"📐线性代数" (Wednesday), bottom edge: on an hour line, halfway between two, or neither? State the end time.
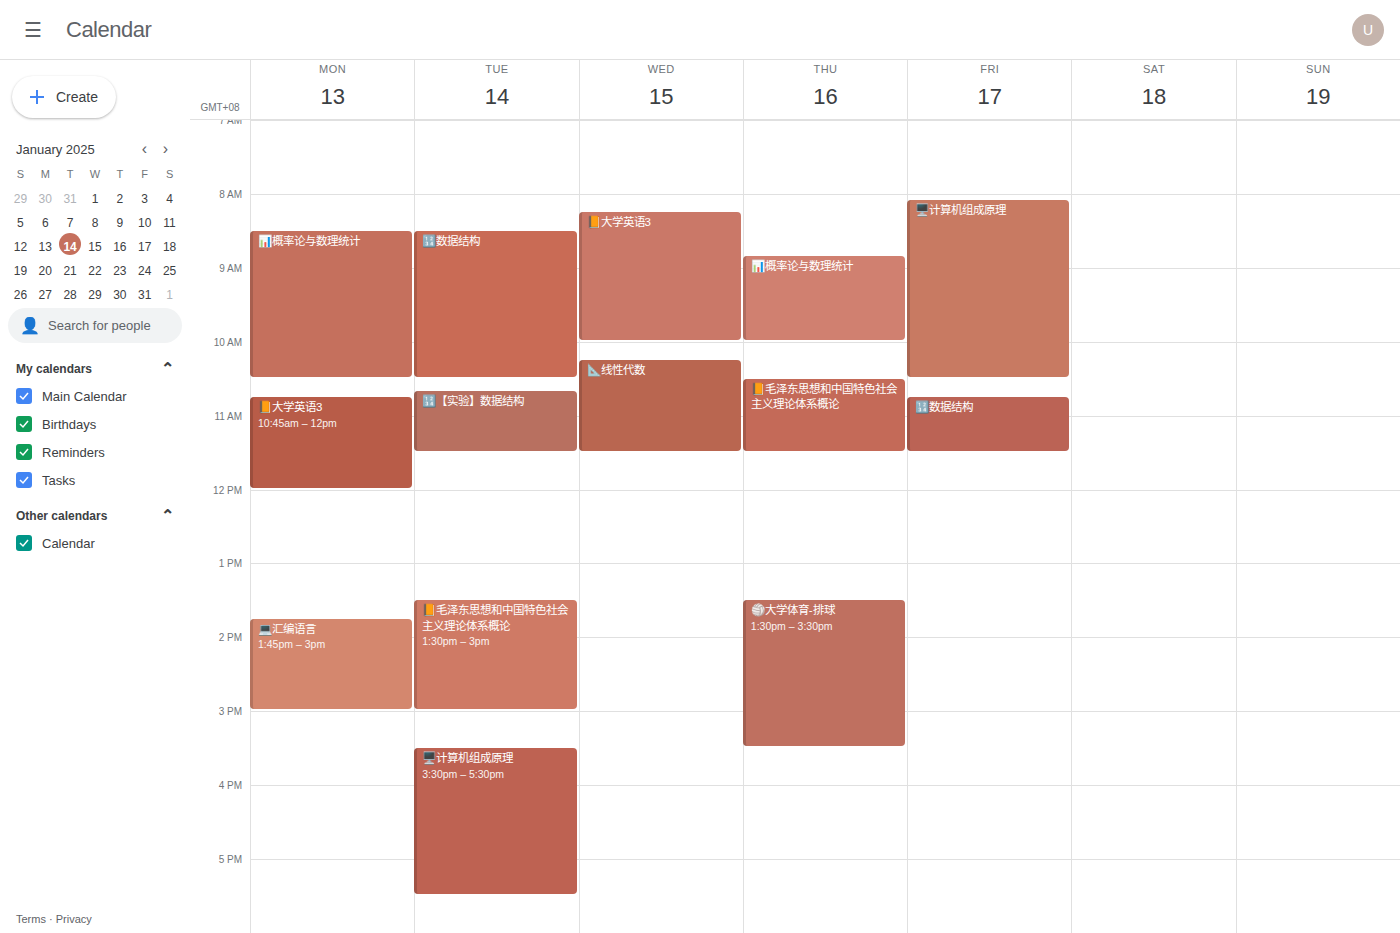
11:30 -- halfway between the 11:00 and 12:00 lines.